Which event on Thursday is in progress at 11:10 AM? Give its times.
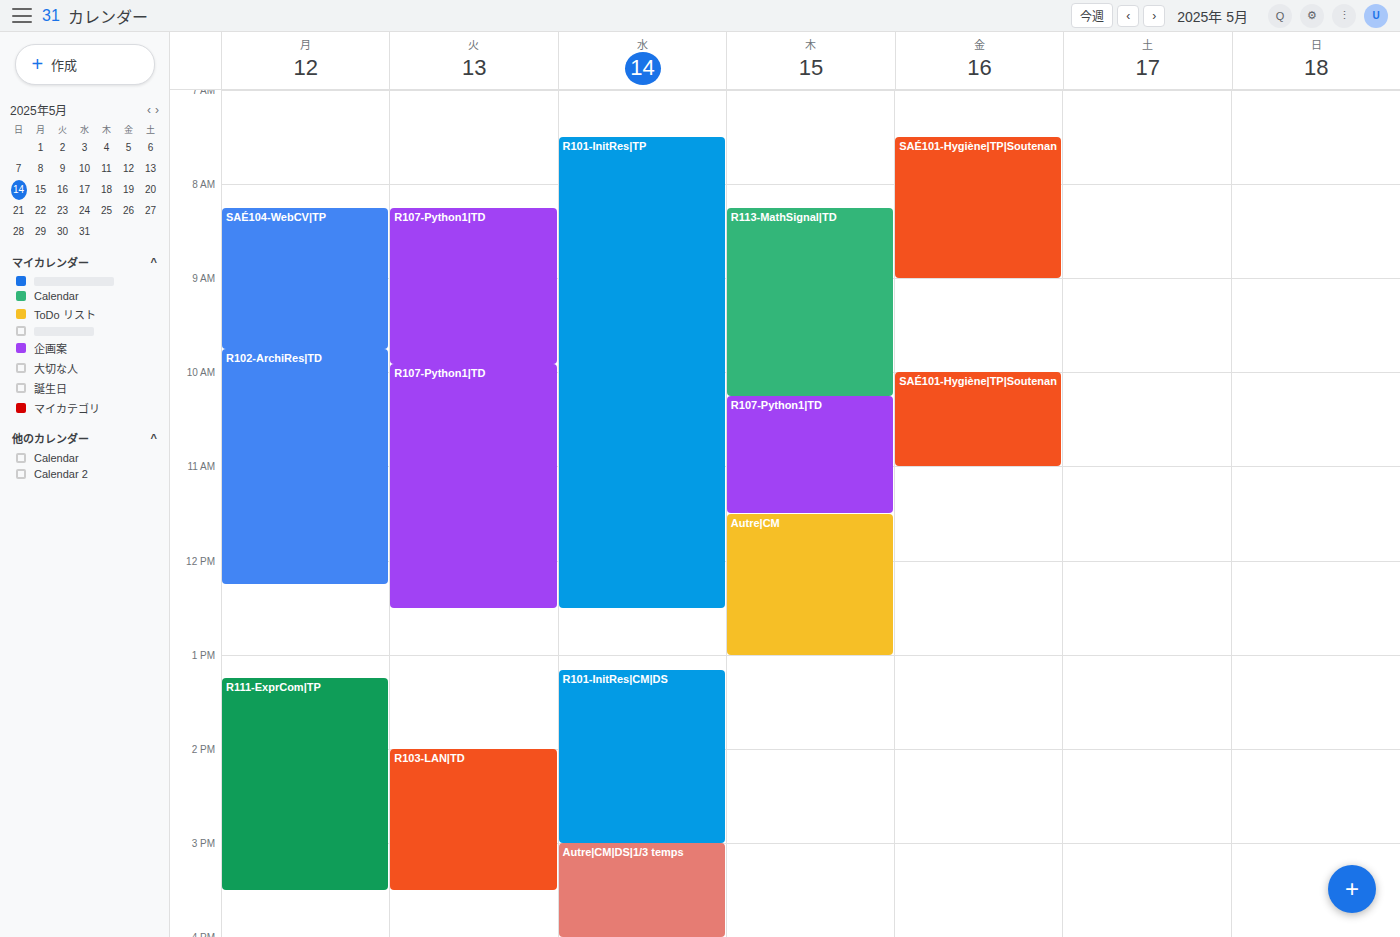
"R107-Python1|TD", 10:15 AM to 11:30 AM